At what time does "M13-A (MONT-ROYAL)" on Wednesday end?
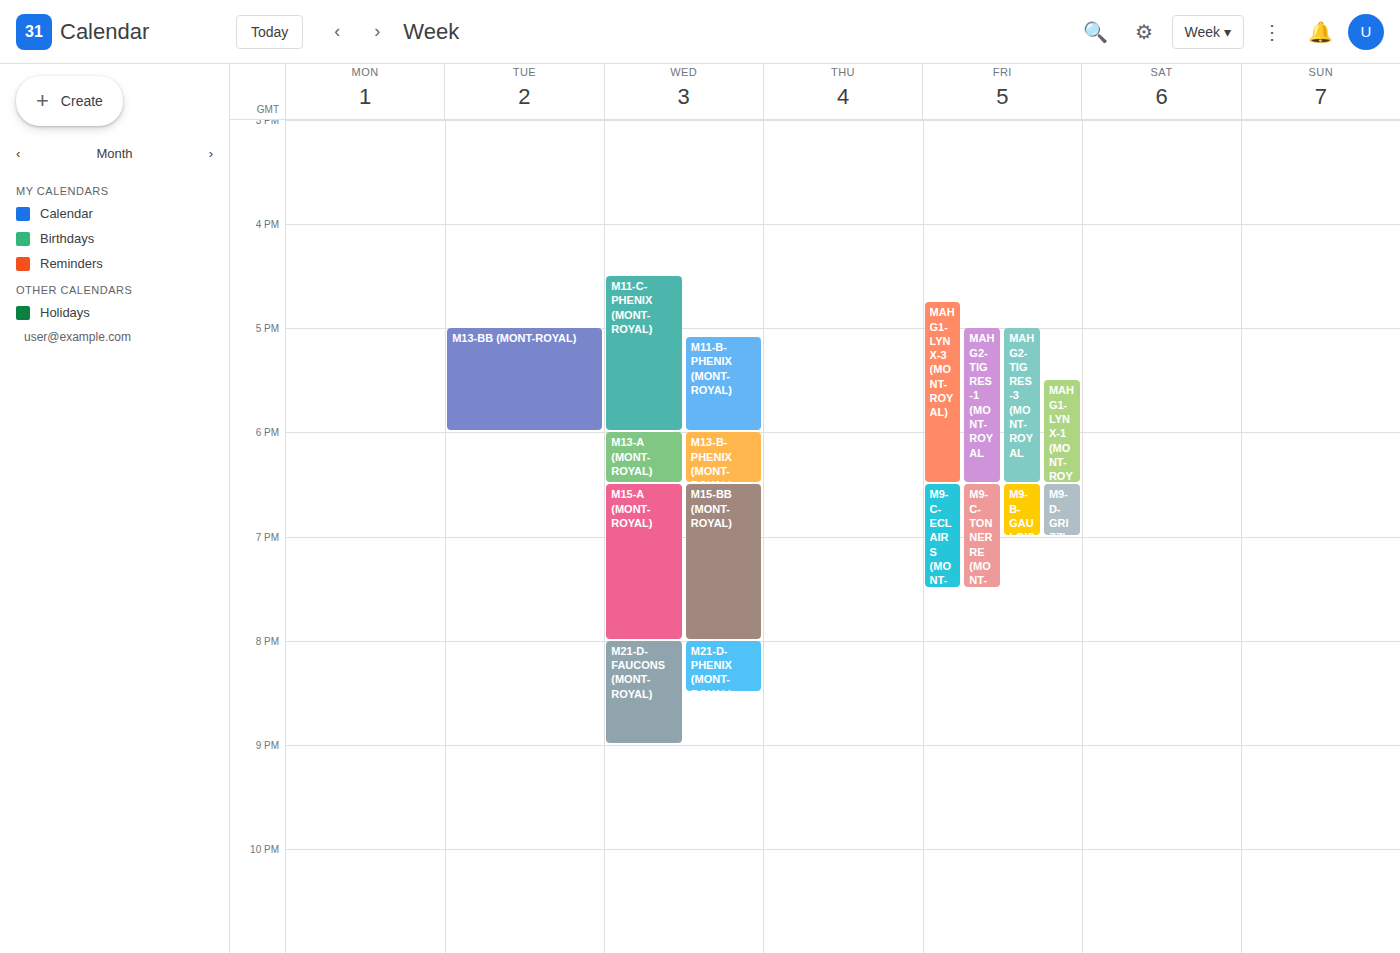
6:30 PM